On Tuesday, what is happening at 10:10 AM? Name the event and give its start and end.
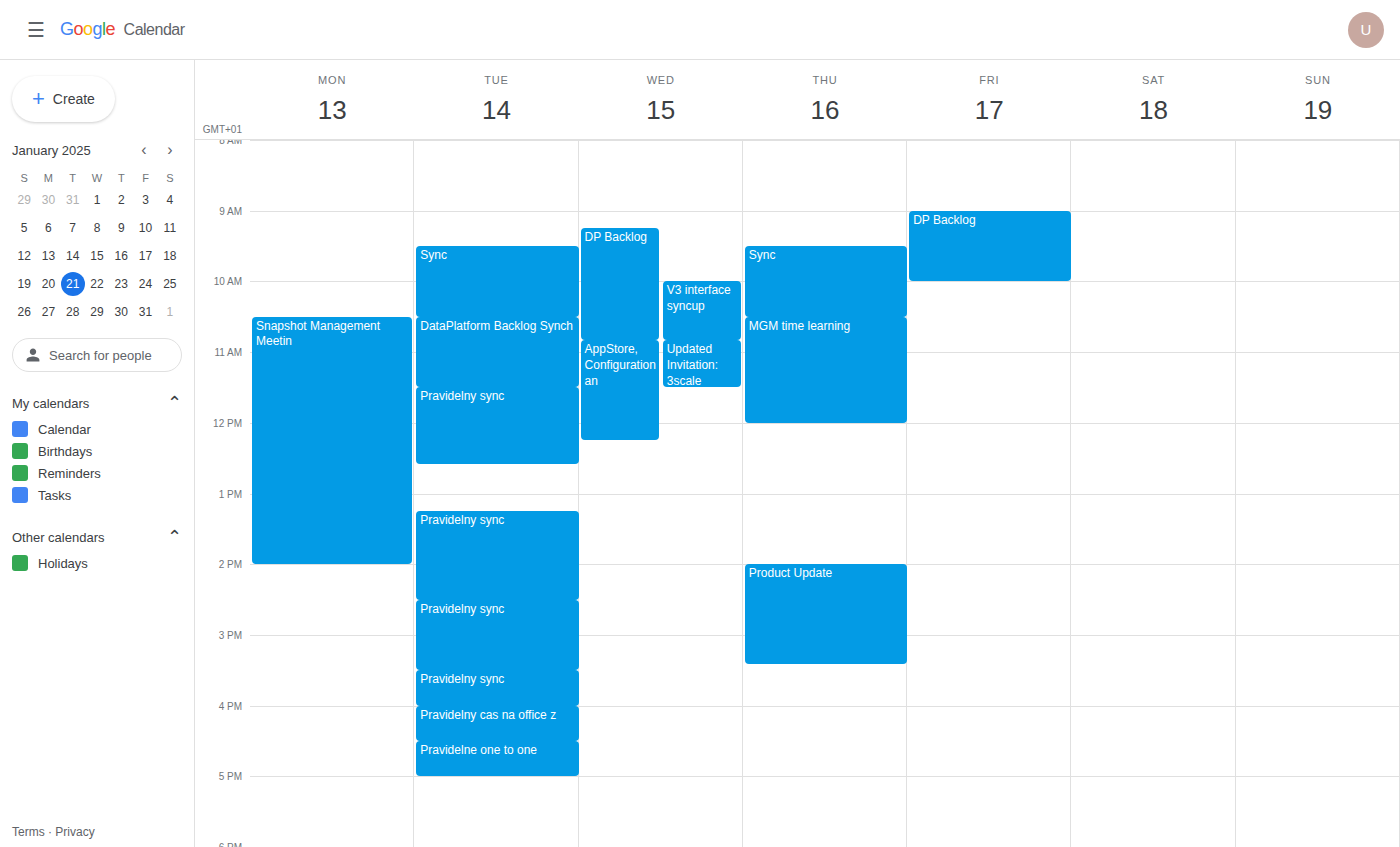
"Sync", 9:30 AM to 10:30 AM